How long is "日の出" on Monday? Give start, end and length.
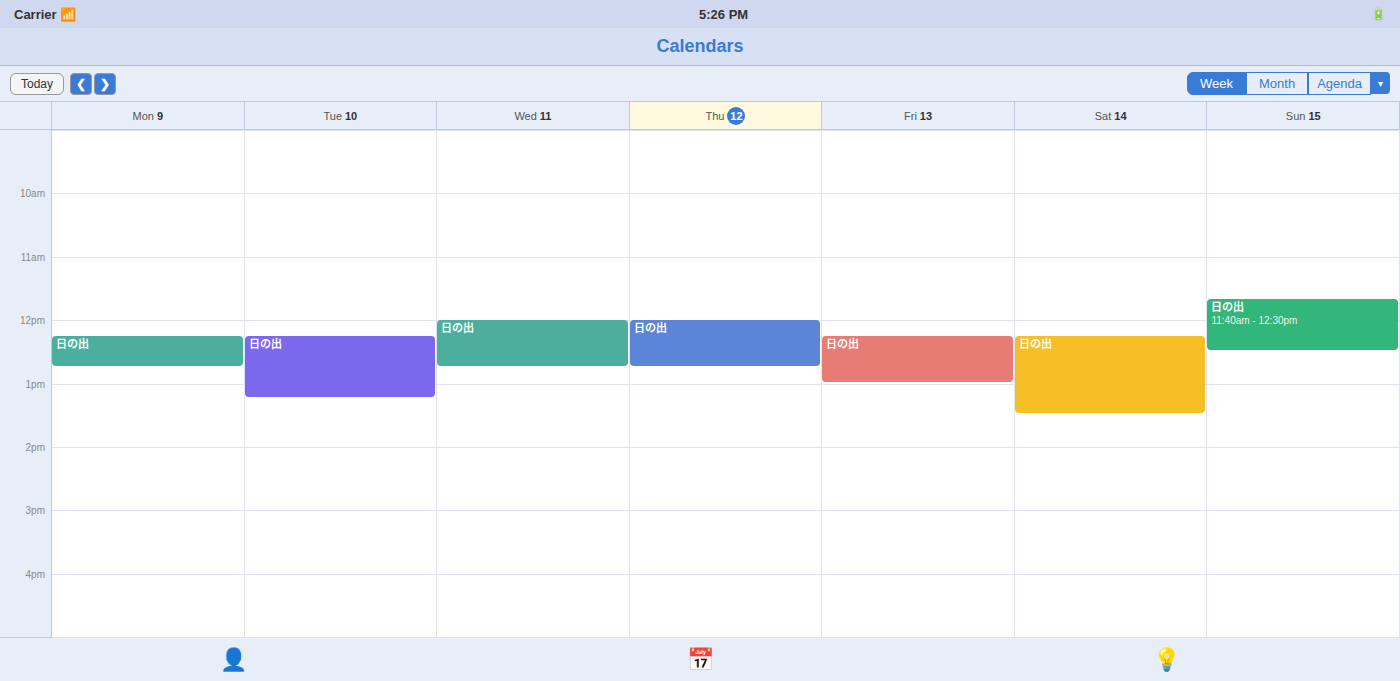
12:15 PM to 12:45 PM, 30 minutes